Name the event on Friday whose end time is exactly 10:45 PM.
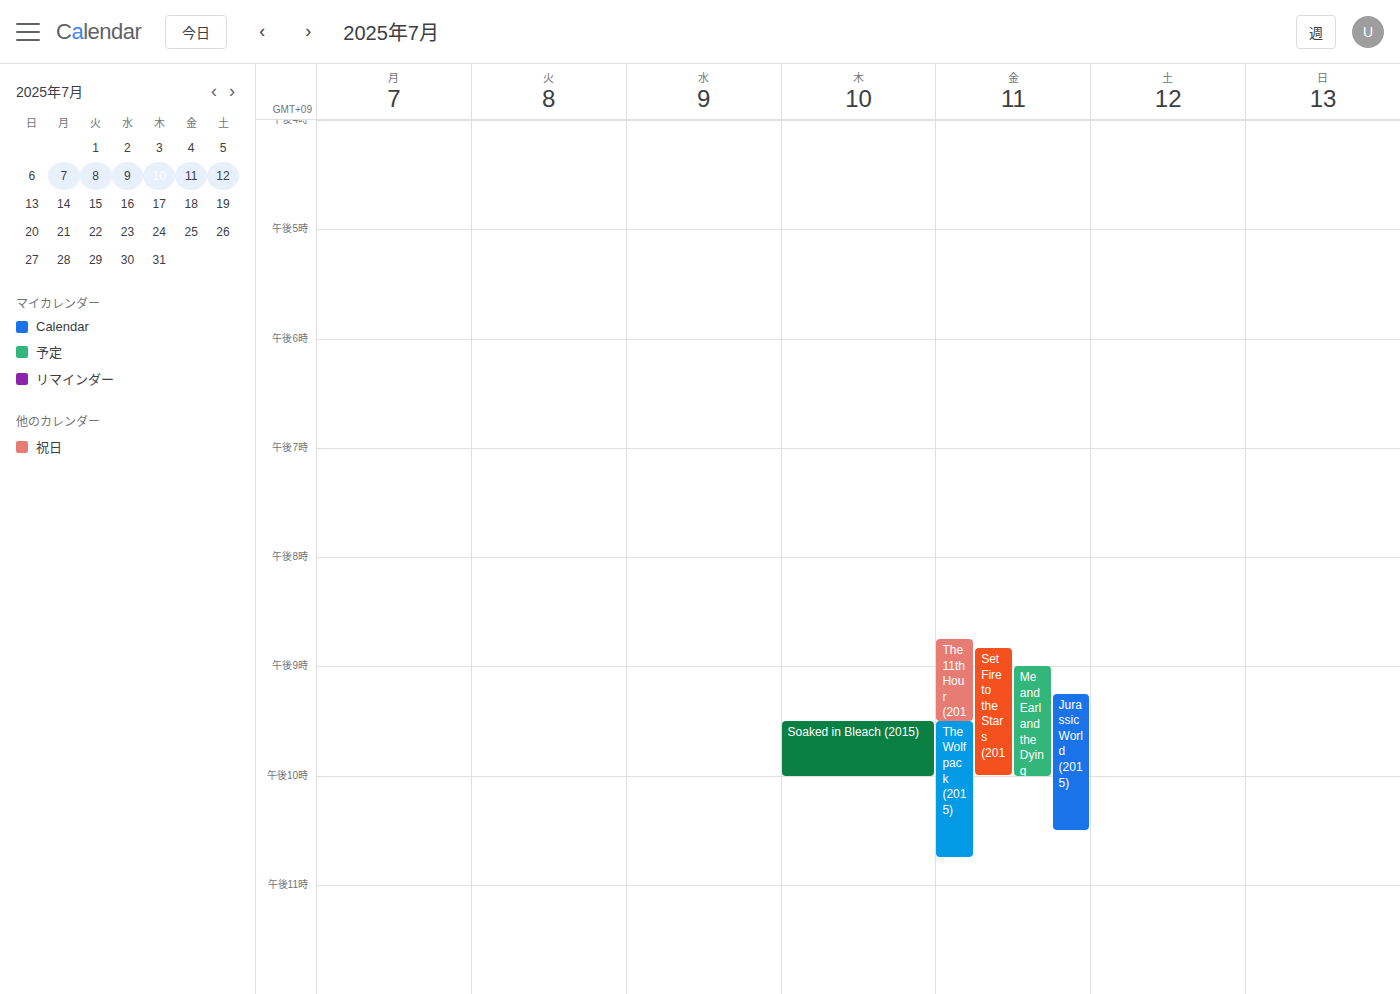
"The Wolfpack (2015)"